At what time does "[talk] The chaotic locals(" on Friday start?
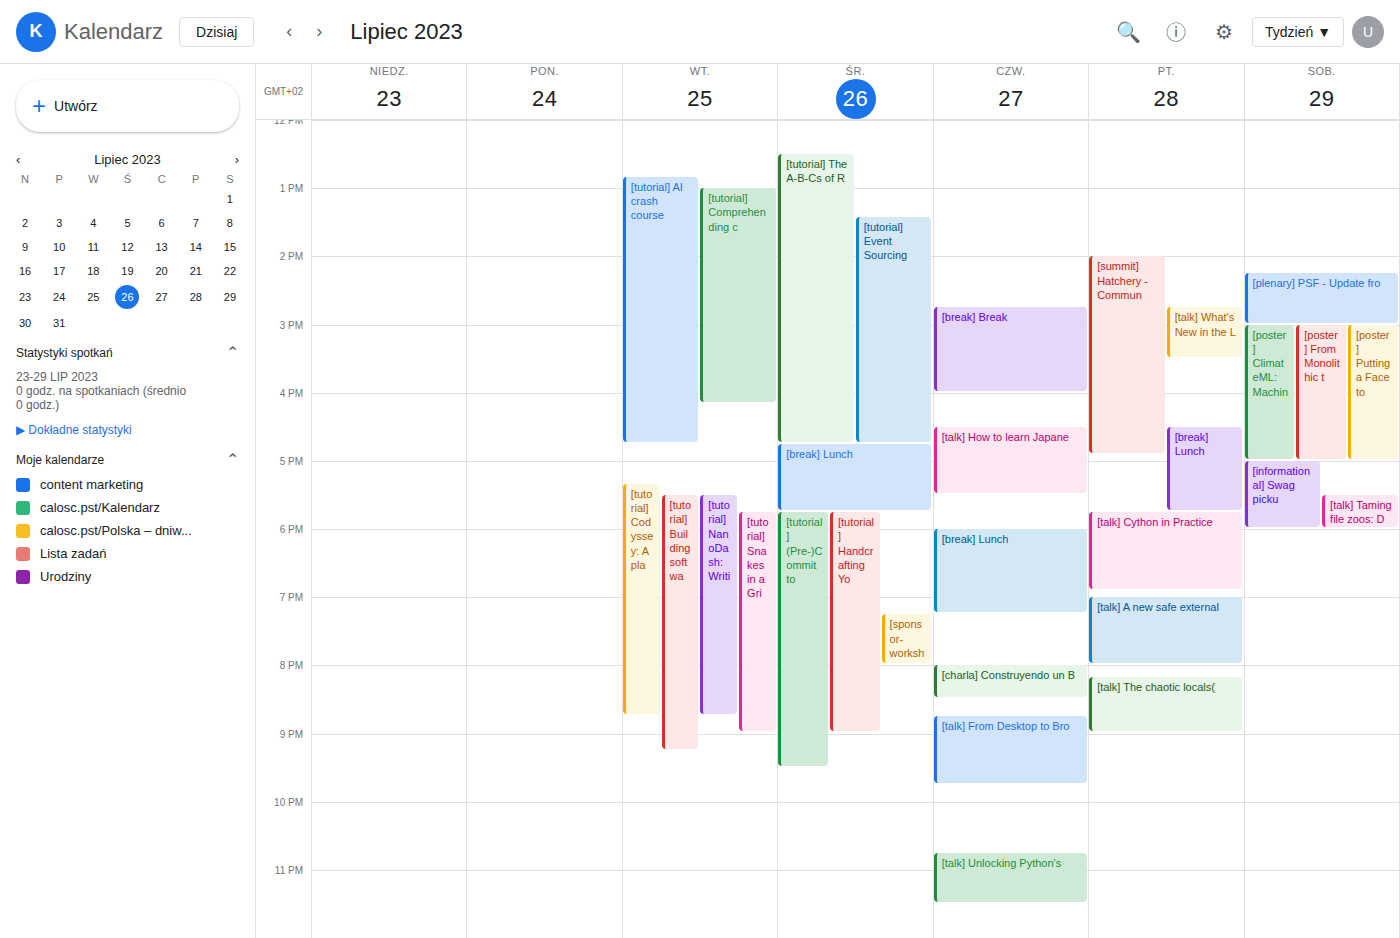
8:10 PM